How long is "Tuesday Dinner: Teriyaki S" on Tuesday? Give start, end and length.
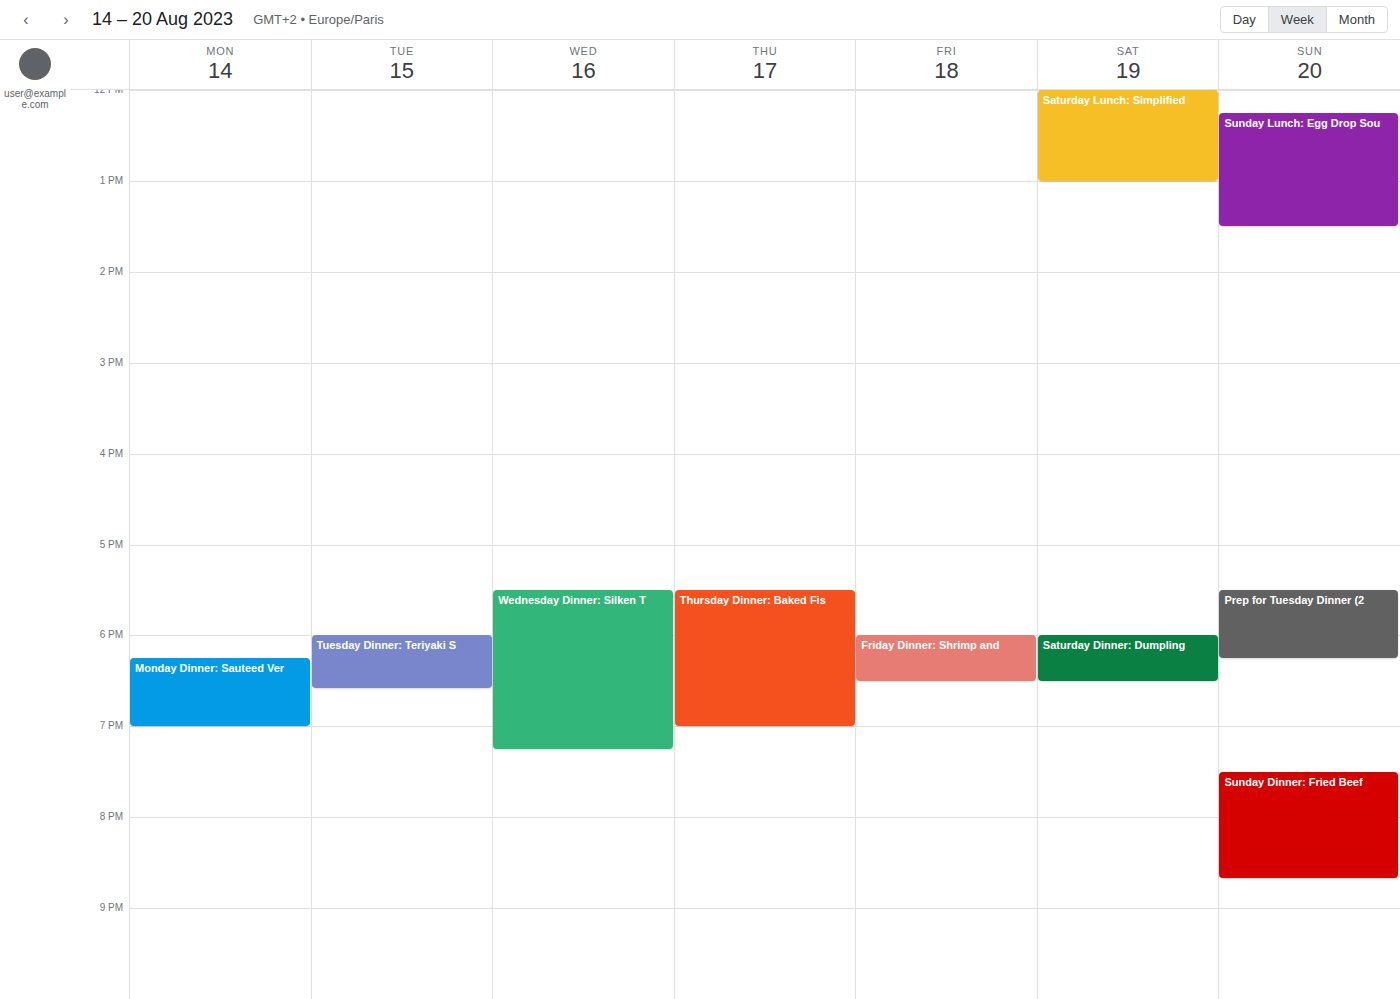
6:00 PM to 6:35 PM, 35 minutes